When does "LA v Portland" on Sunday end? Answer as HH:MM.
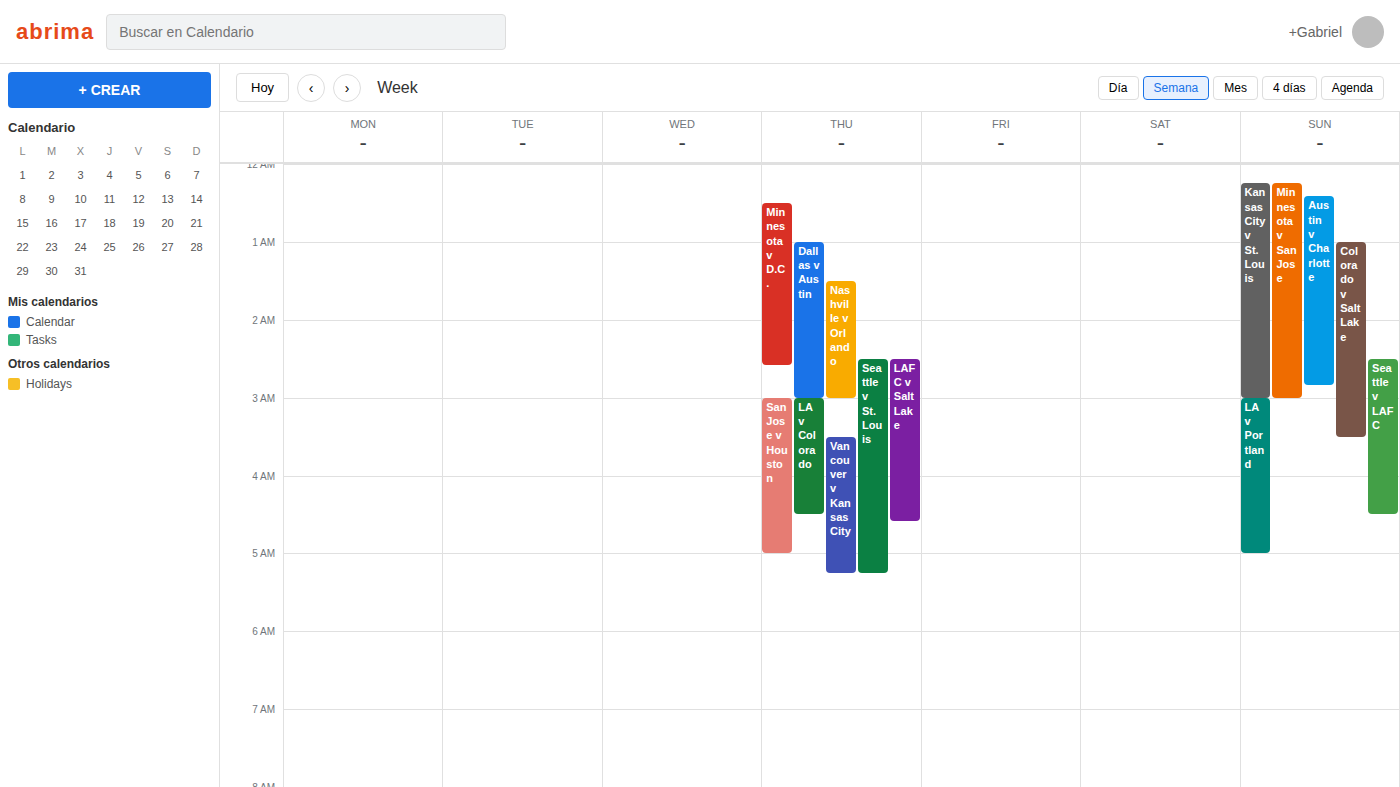
05:00